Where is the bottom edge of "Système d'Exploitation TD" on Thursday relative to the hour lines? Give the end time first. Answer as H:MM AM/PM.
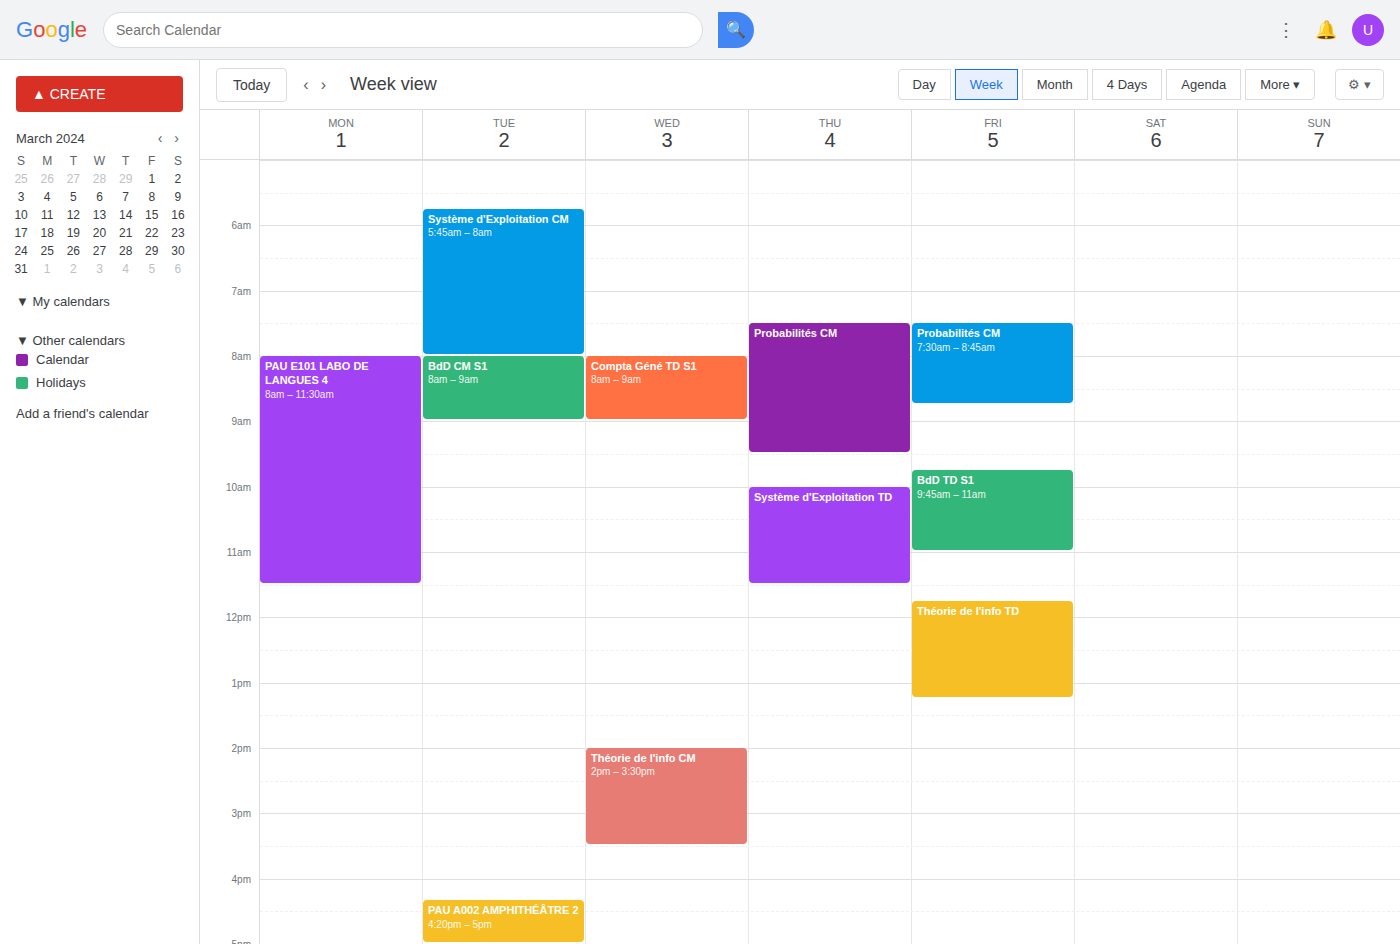
11:30 AM -- halfway between the 11 AM and 12 PM lines.